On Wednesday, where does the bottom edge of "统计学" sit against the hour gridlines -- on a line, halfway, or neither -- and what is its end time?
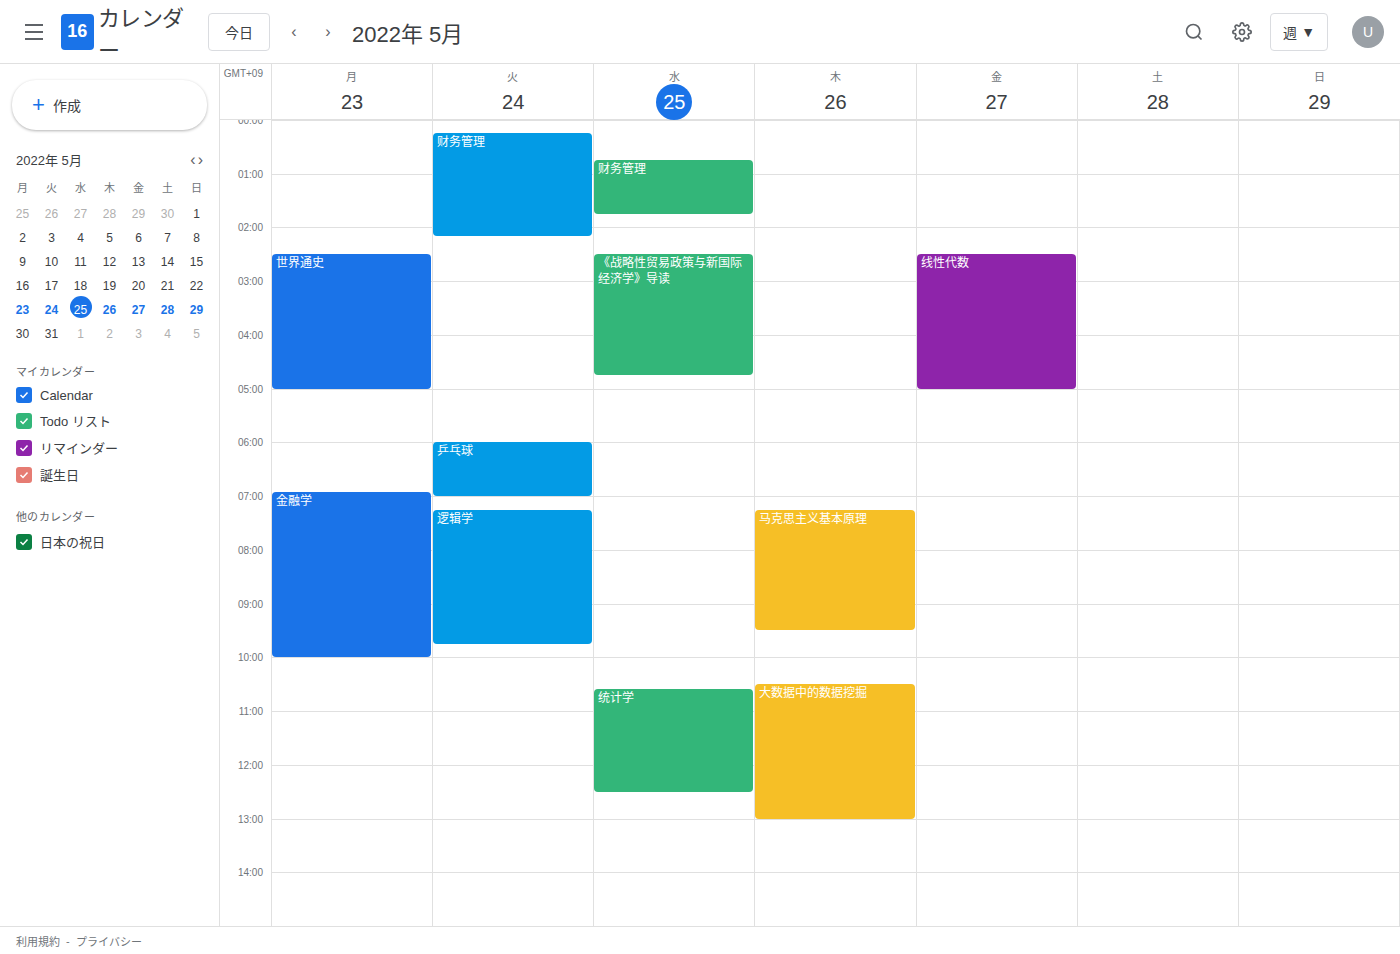
12:30 PM -- halfway between the 12 PM and 1 PM lines.